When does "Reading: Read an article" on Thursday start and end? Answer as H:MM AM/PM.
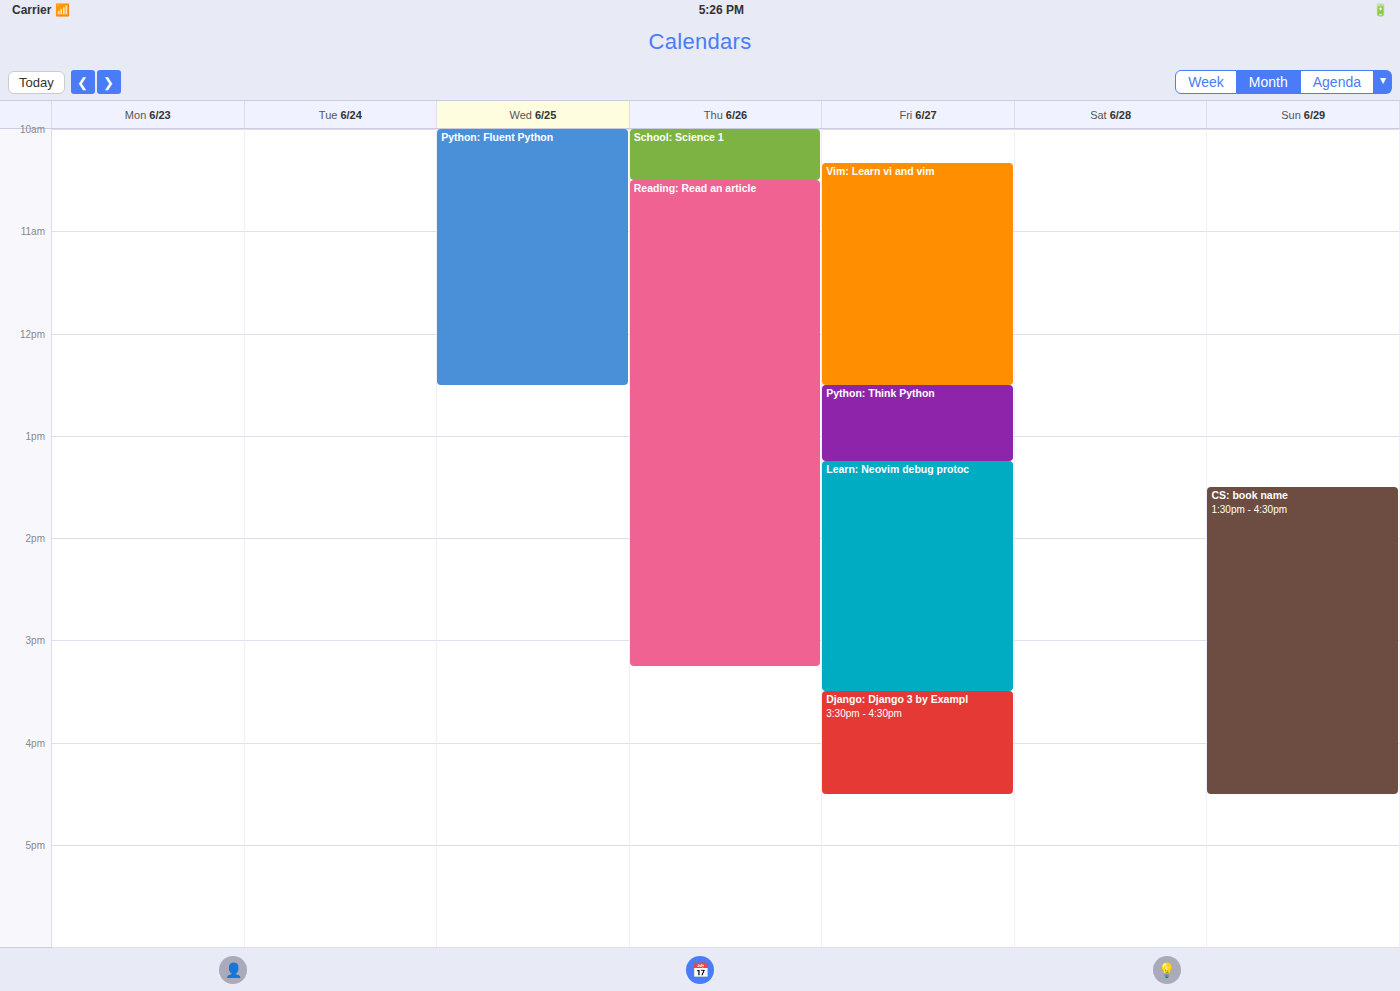
10:30 AM to 3:15 PM